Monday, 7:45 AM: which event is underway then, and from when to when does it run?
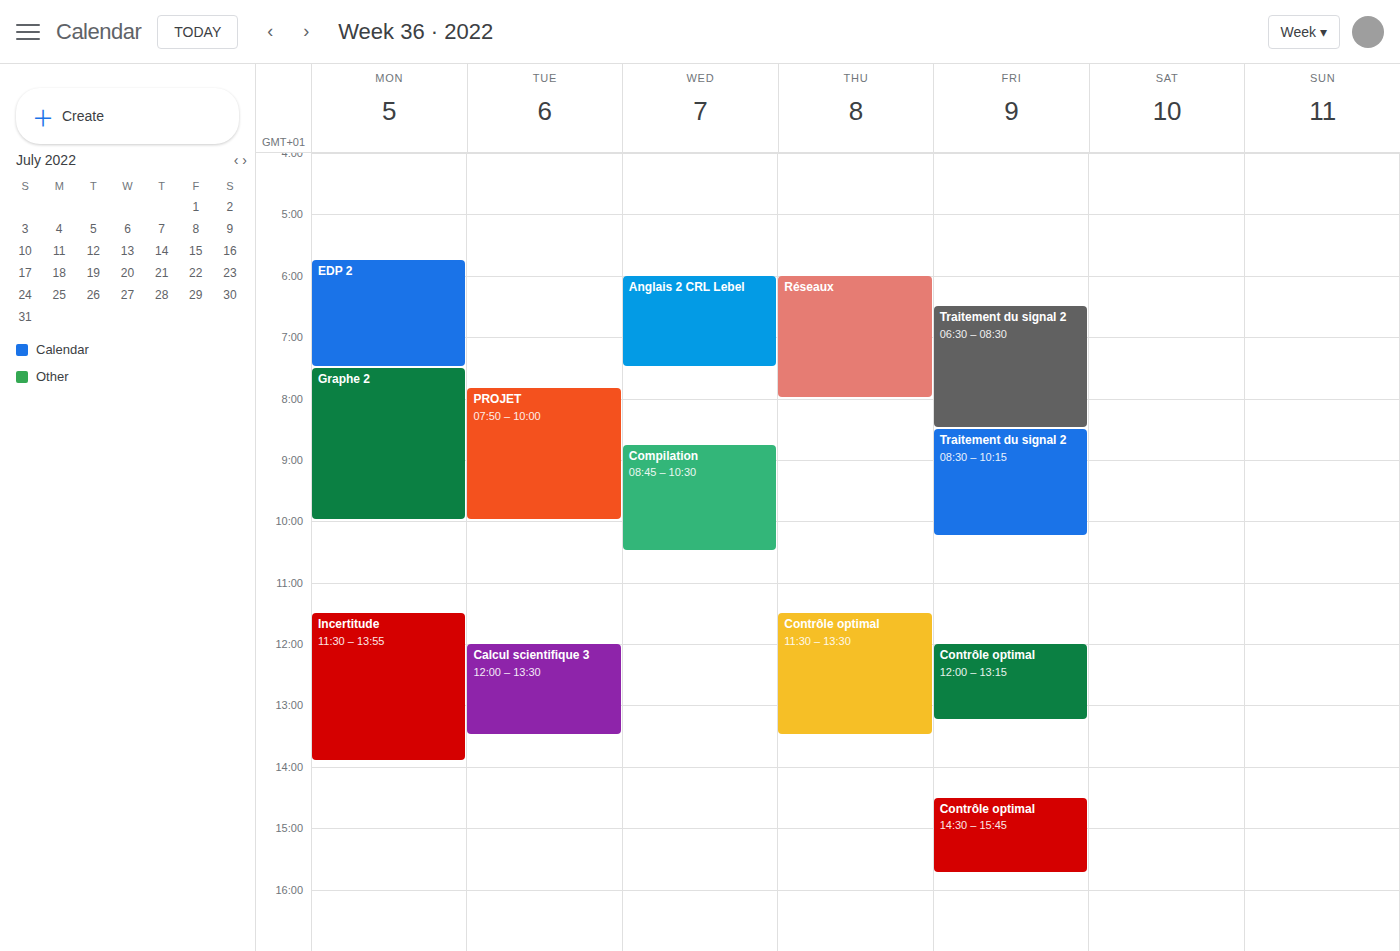
"Graphe 2", 7:30 AM to 10:00 AM